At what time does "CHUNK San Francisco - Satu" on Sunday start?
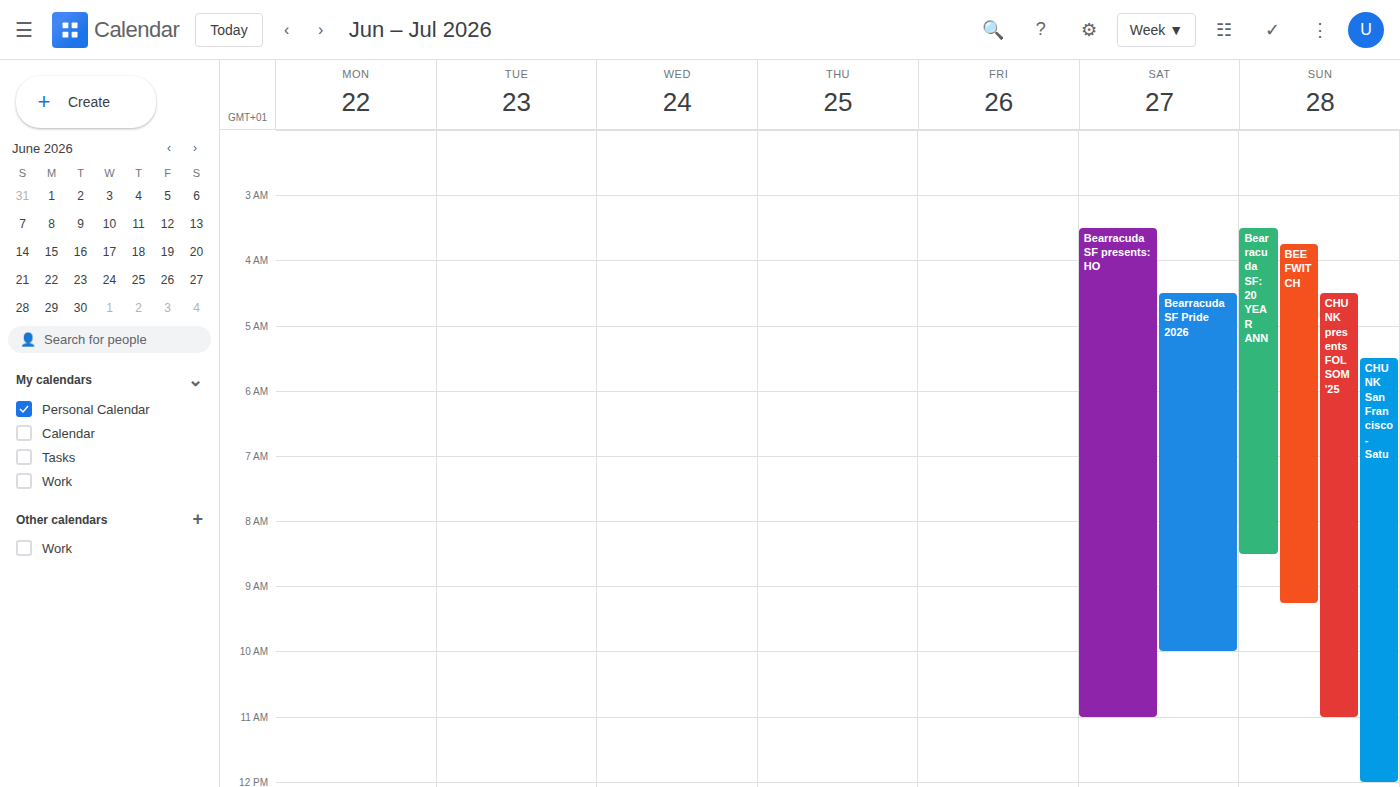
5:30 AM